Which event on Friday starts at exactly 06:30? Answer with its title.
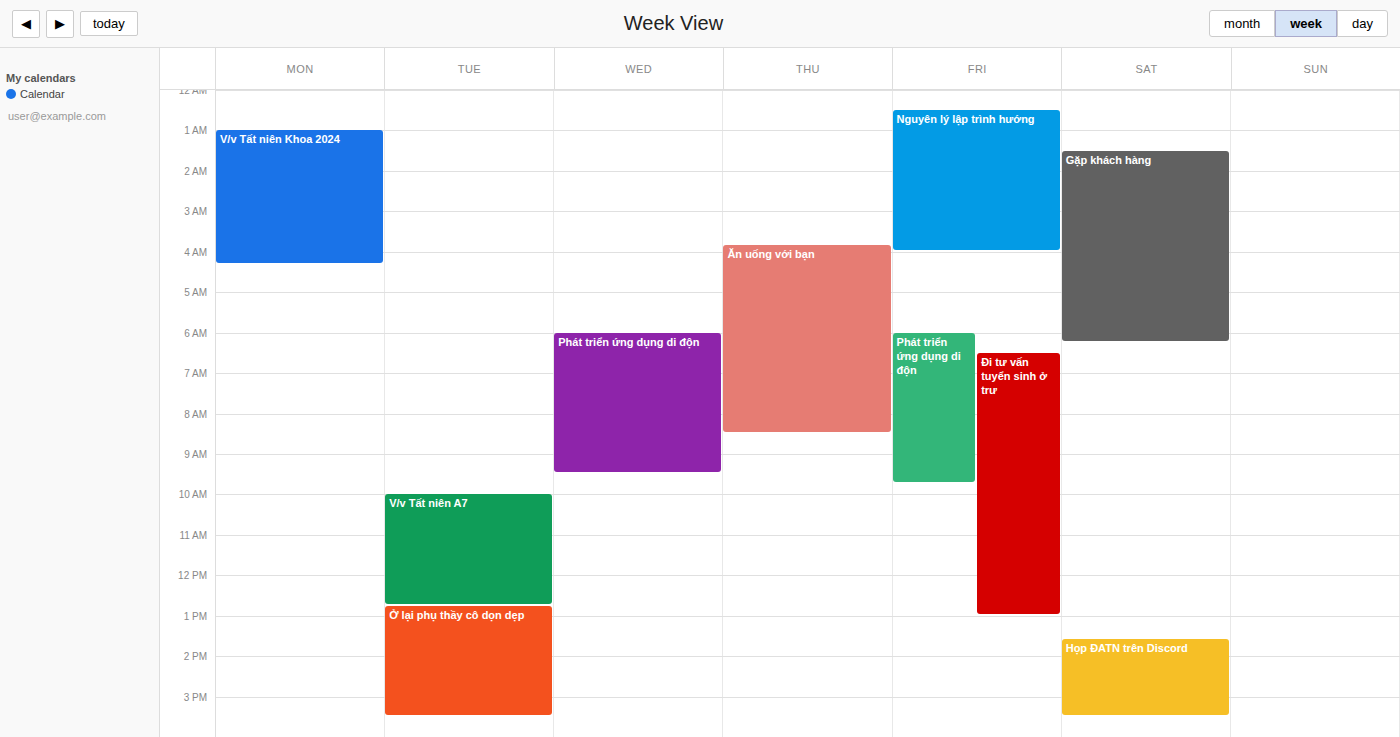
"Đi tư vấn tuyển sinh ở trư"